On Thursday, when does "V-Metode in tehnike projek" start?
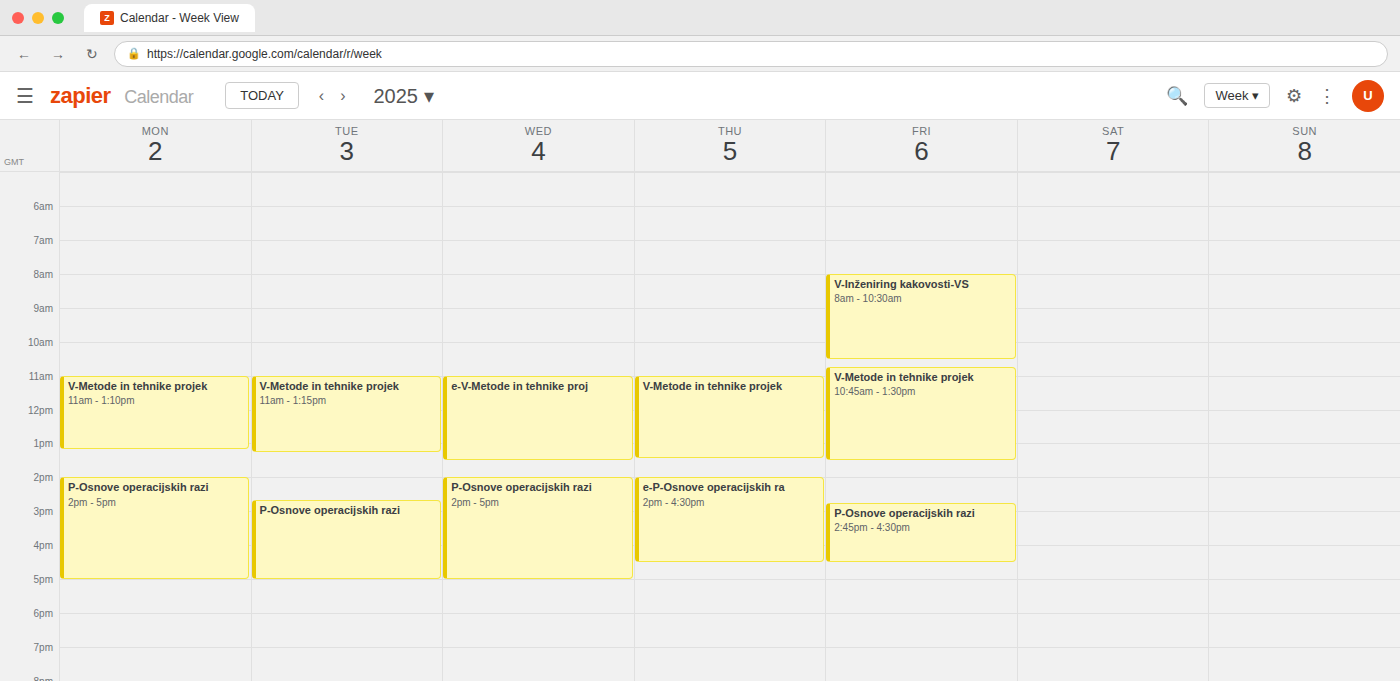
11:00 AM